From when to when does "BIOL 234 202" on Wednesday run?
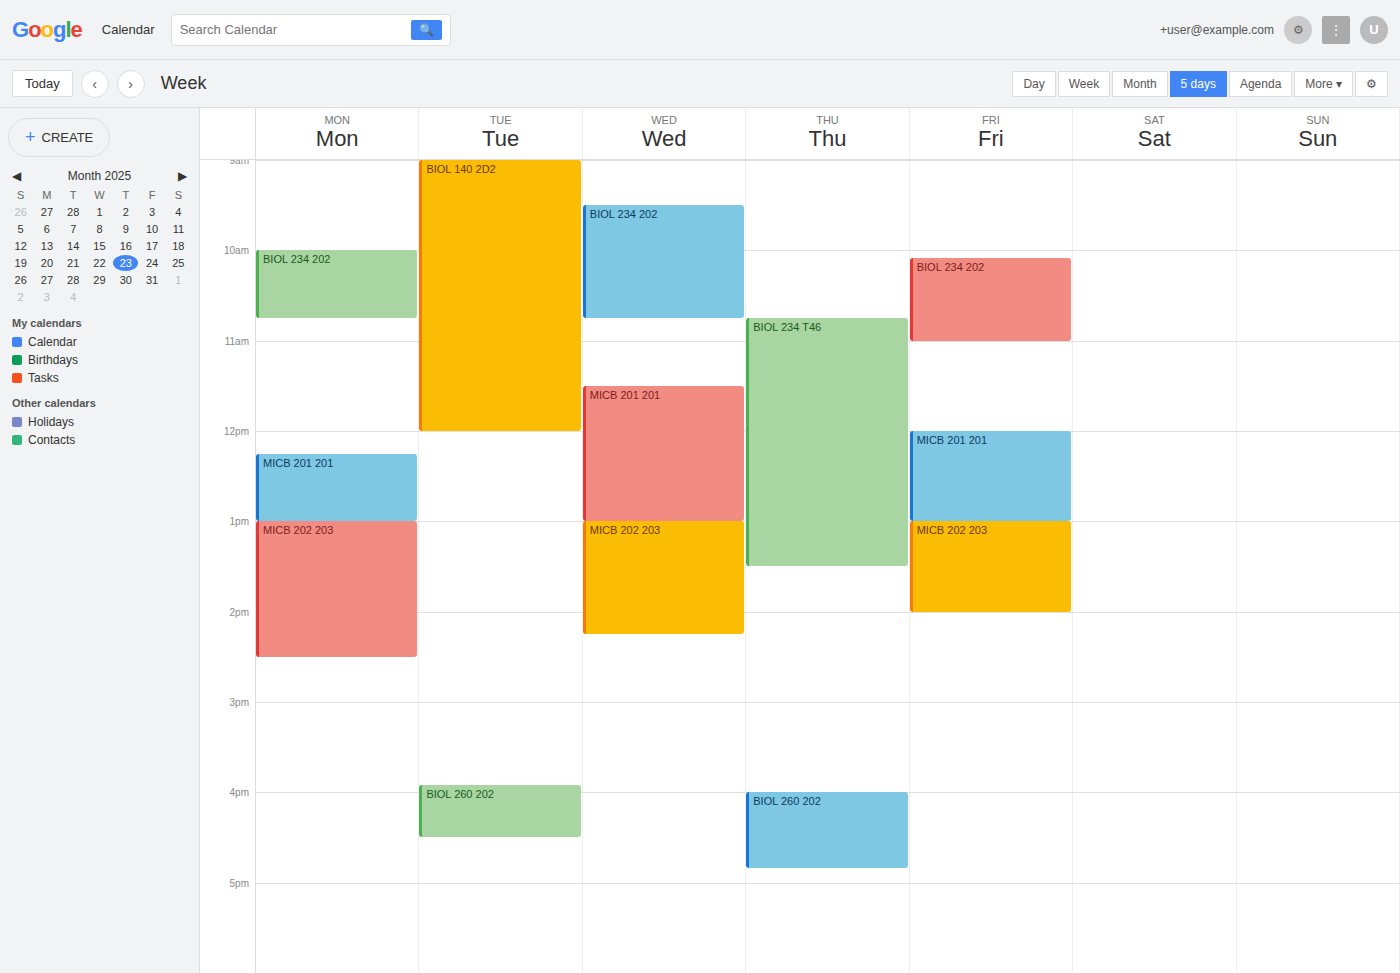
9:30 AM to 10:45 AM